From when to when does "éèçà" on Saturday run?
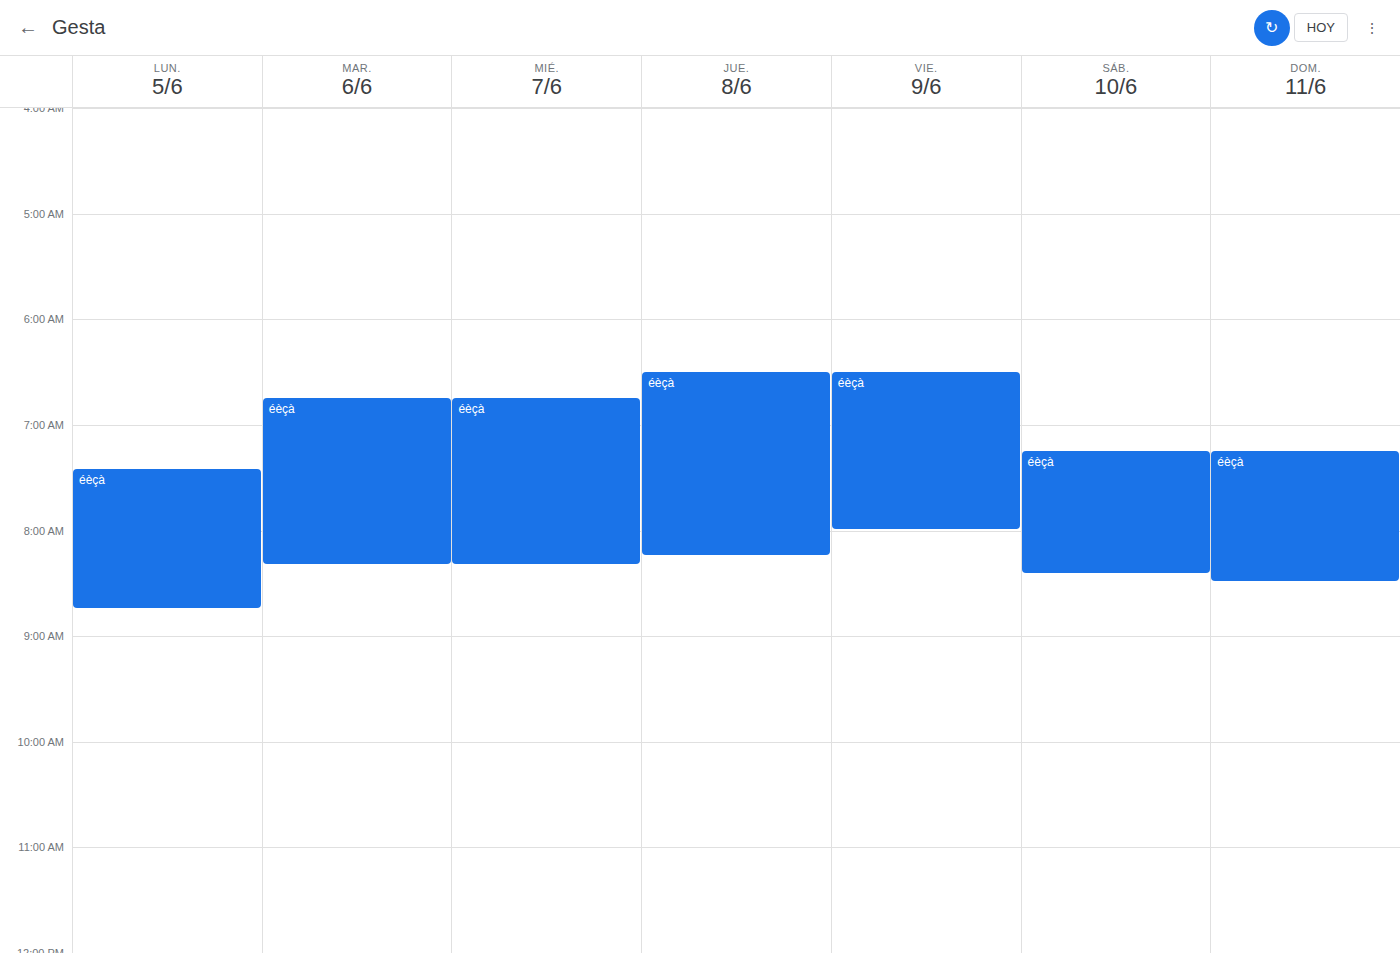
7:15 AM to 8:25 AM